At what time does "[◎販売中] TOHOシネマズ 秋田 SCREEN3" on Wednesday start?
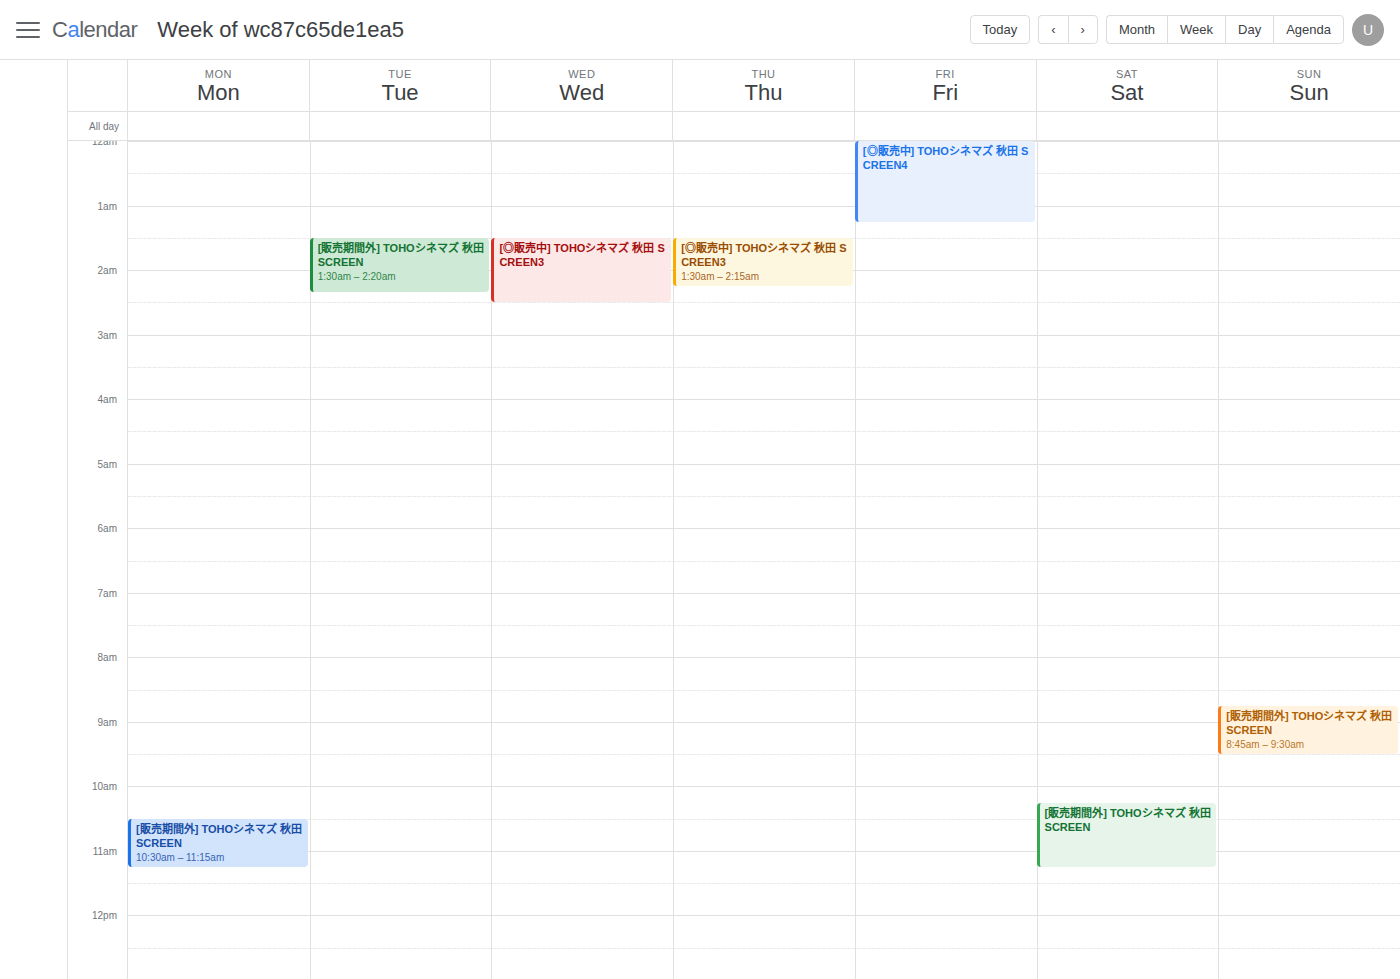
1:30 AM